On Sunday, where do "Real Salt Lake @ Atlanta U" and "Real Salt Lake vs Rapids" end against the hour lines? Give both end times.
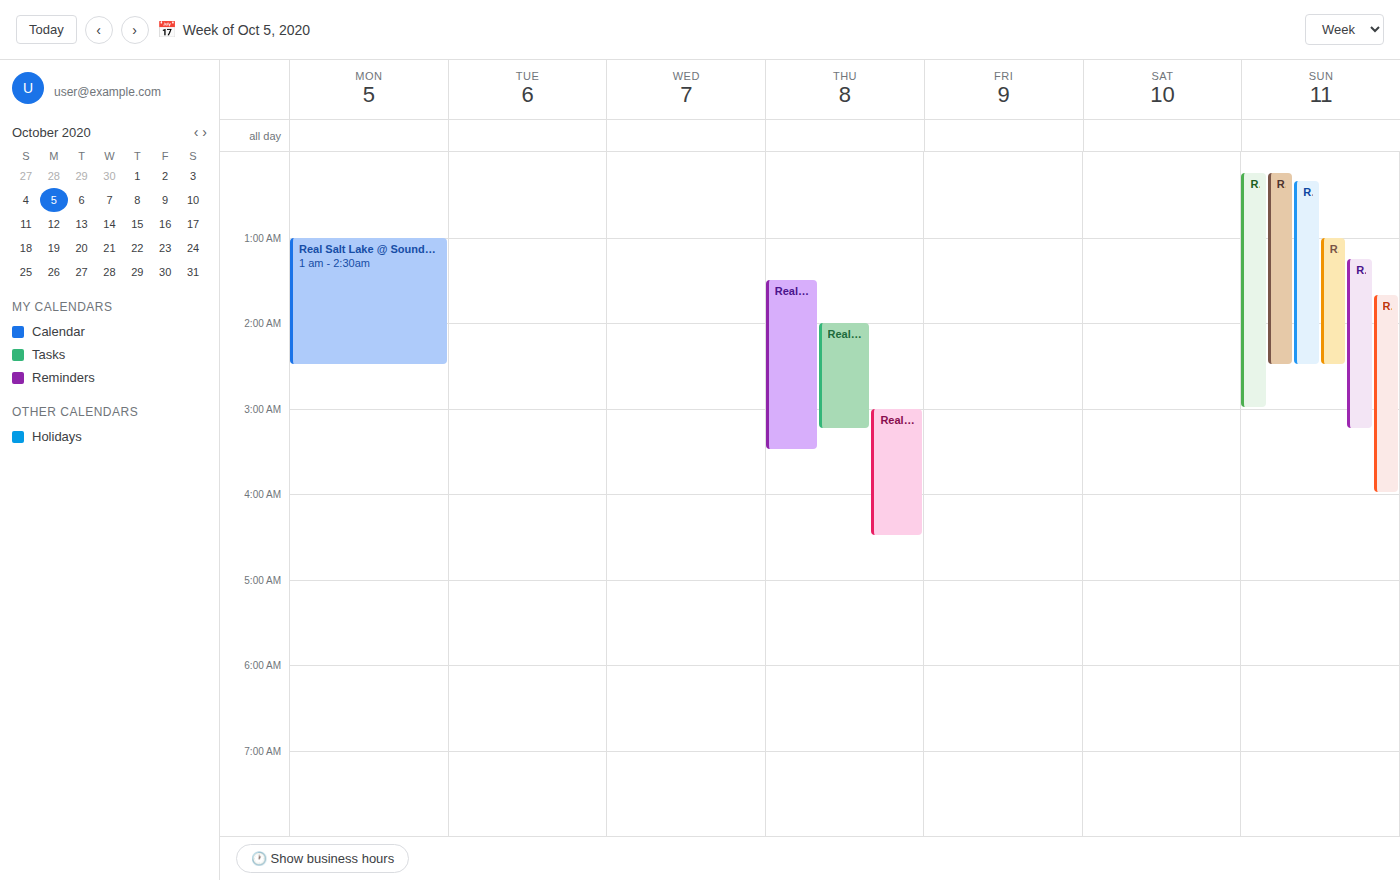
"Real Salt Lake @ Atlanta U": 2:30 AM, halfway between the 2 AM and 3 AM lines. "Real Salt Lake vs Rapids": 3:15 AM, neither: a quarter of the way from the 3 AM line to the 4 AM line.